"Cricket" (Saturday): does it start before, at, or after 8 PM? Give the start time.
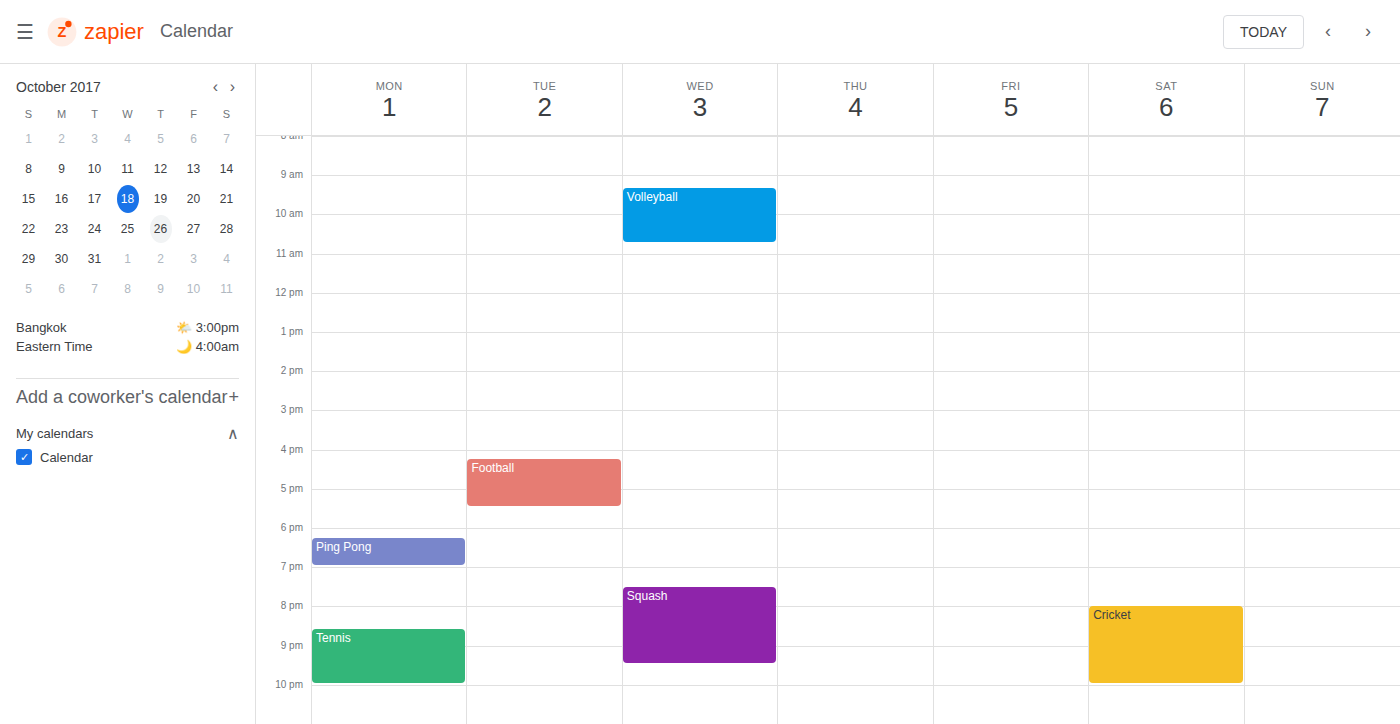
8:00 PM -- exactly at 8 PM, on the 8 PM line.